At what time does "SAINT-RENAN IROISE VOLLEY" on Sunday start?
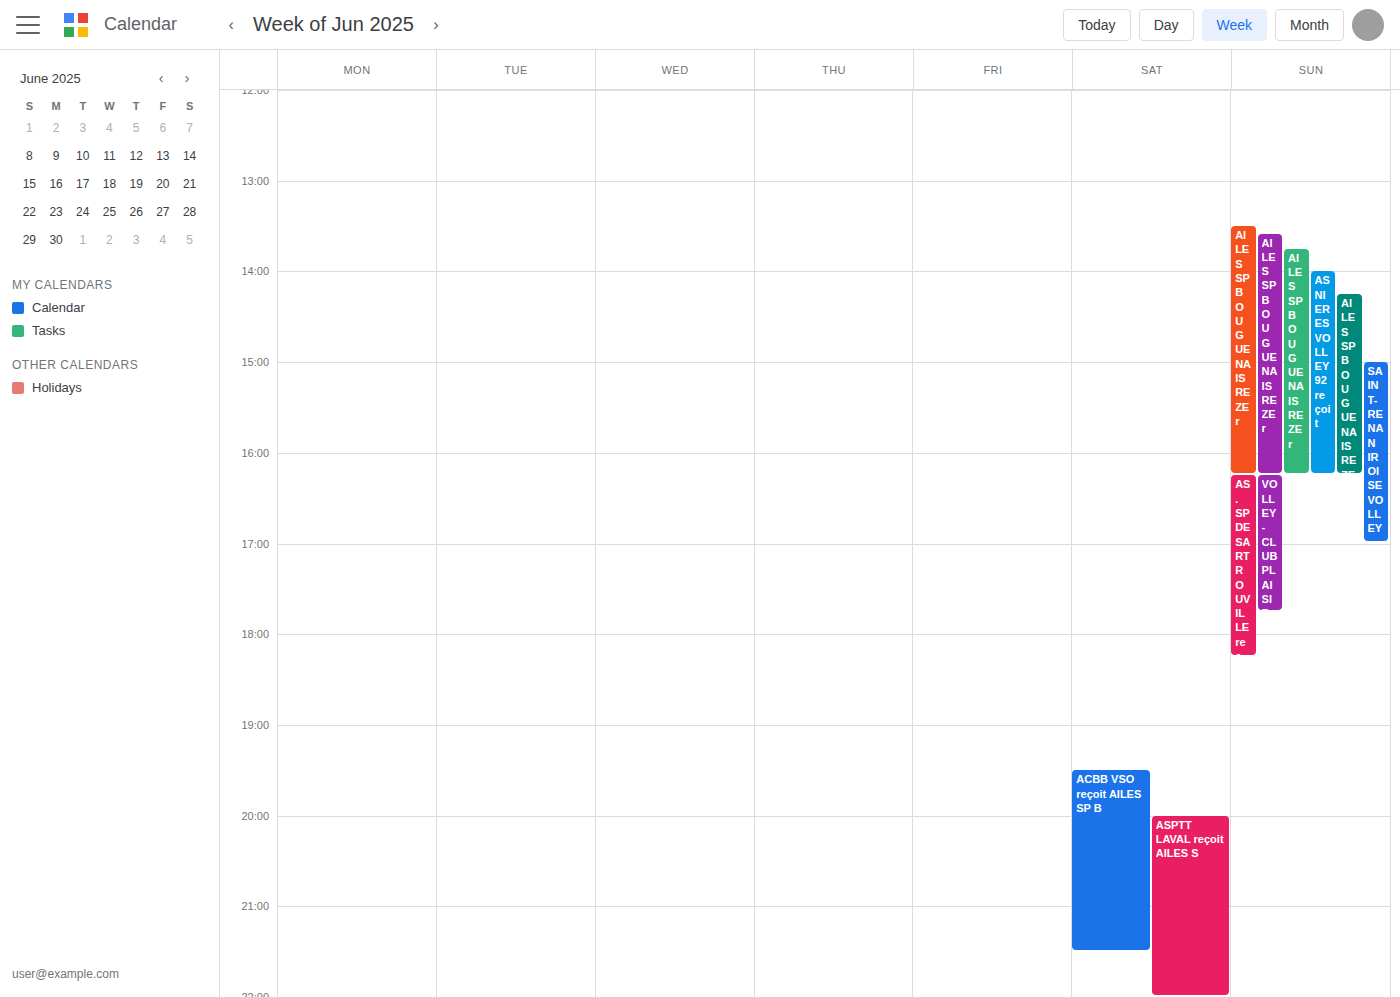
3:00 PM